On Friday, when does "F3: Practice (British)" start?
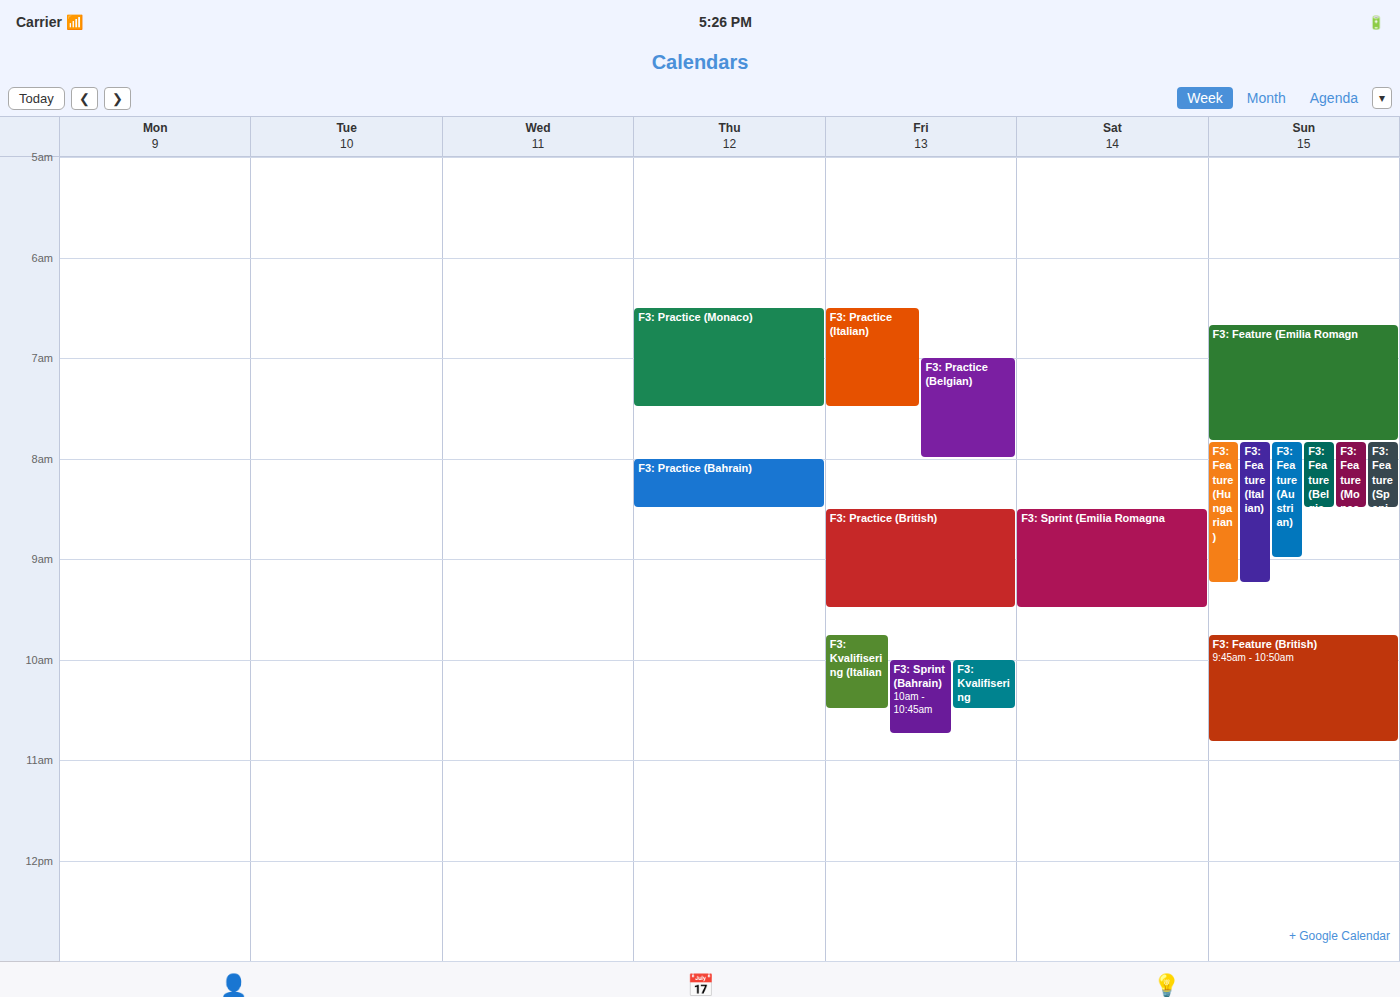
8:30 AM